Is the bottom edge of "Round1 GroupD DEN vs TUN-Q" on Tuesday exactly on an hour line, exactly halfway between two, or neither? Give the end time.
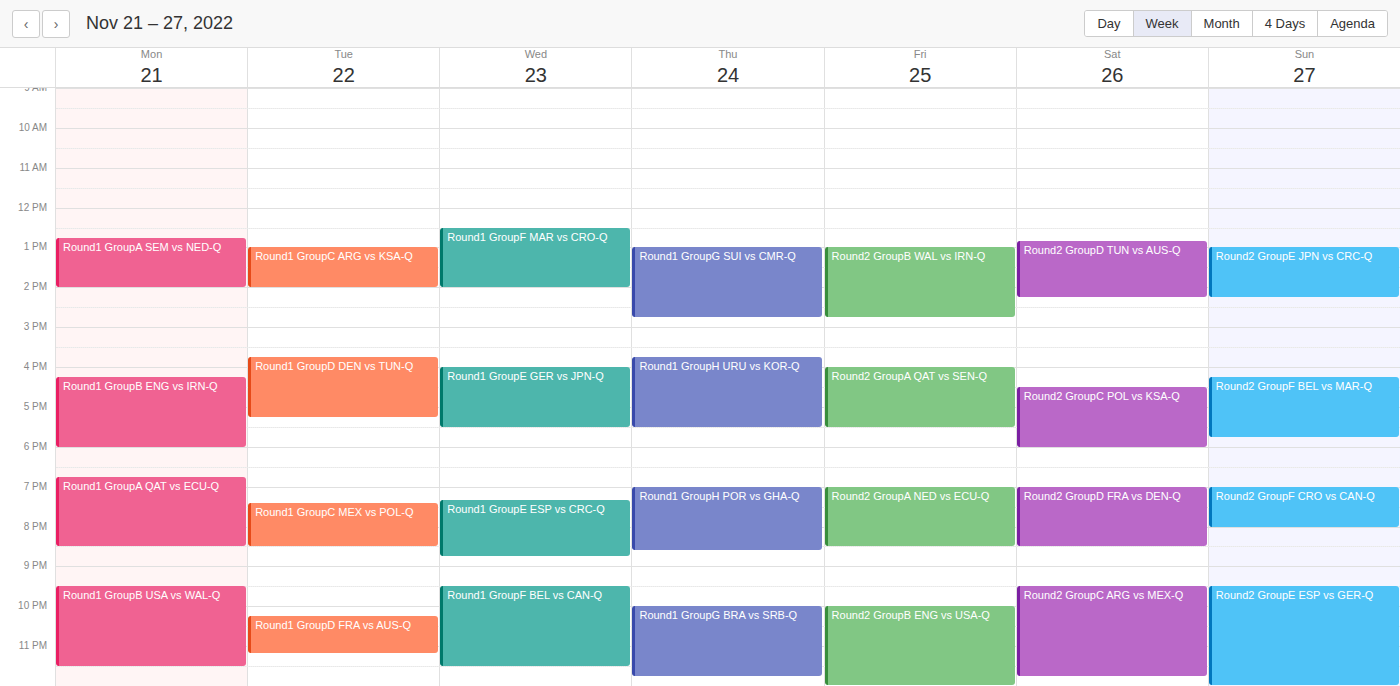
5:15 PM -- neither: a quarter of the way from the 5 PM line to the 6 PM line.